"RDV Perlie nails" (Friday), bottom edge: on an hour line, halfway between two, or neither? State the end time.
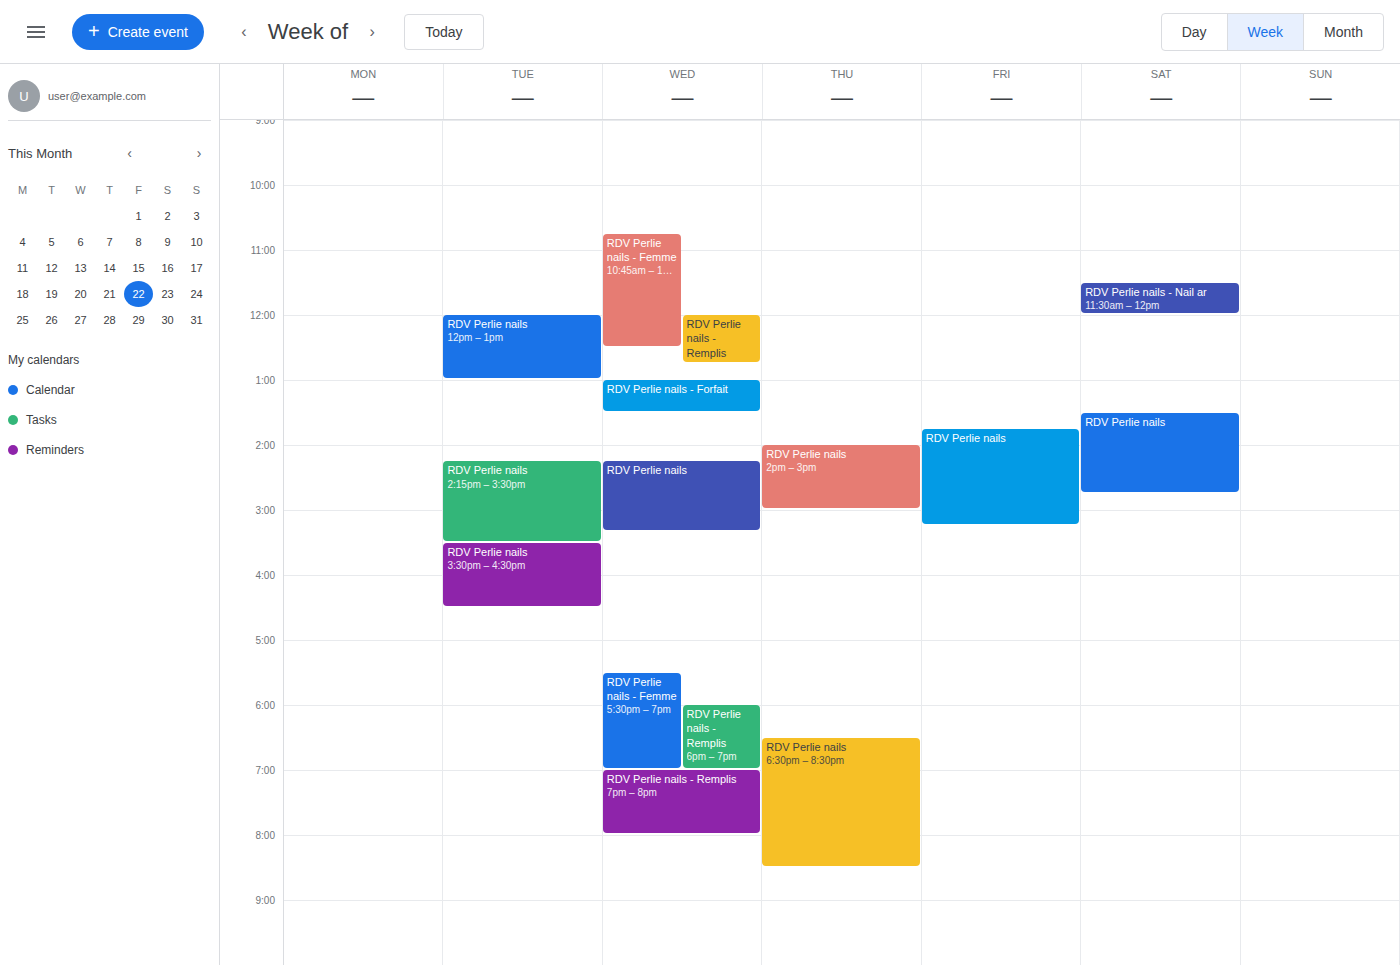
3:15 PM -- neither: a quarter of the way from the 3 PM line to the 4 PM line.